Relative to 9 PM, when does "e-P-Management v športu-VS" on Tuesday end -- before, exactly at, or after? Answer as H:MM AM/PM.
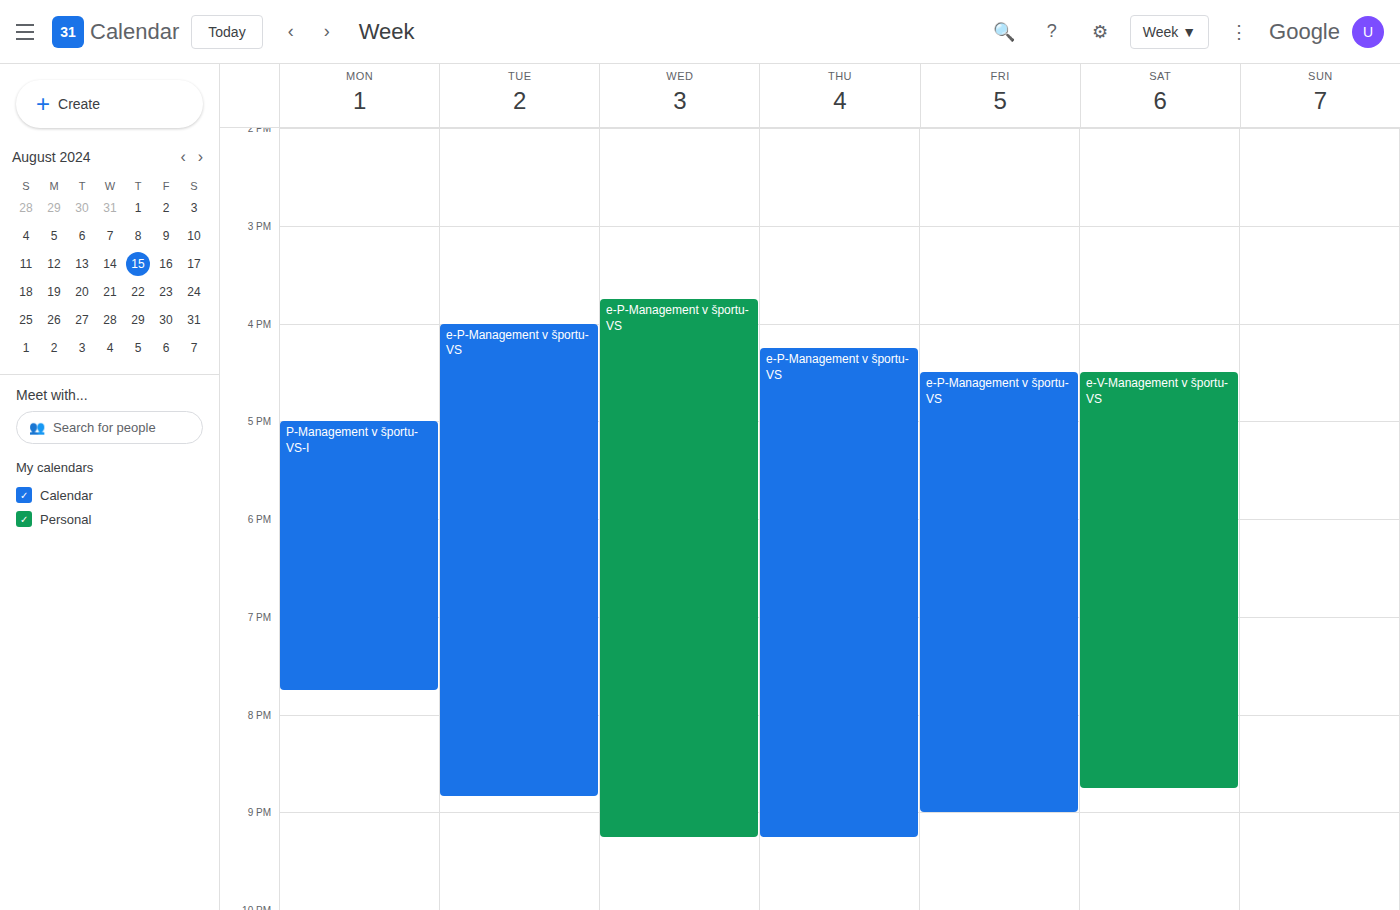
8:50 PM -- before 9 PM, 10 minutes above the 9 PM line.